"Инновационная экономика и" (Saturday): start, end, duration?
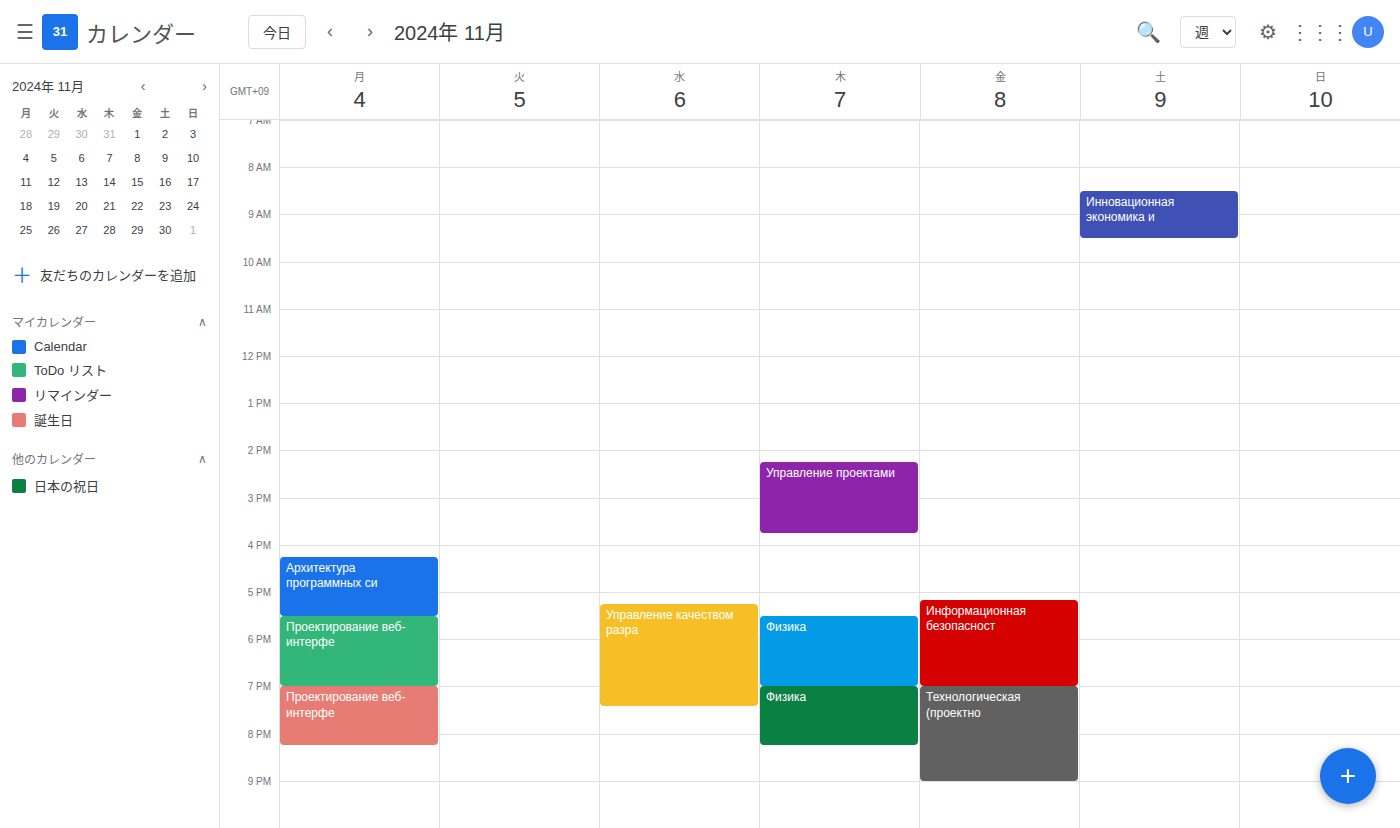
8:30 AM to 9:30 AM, 1 hour